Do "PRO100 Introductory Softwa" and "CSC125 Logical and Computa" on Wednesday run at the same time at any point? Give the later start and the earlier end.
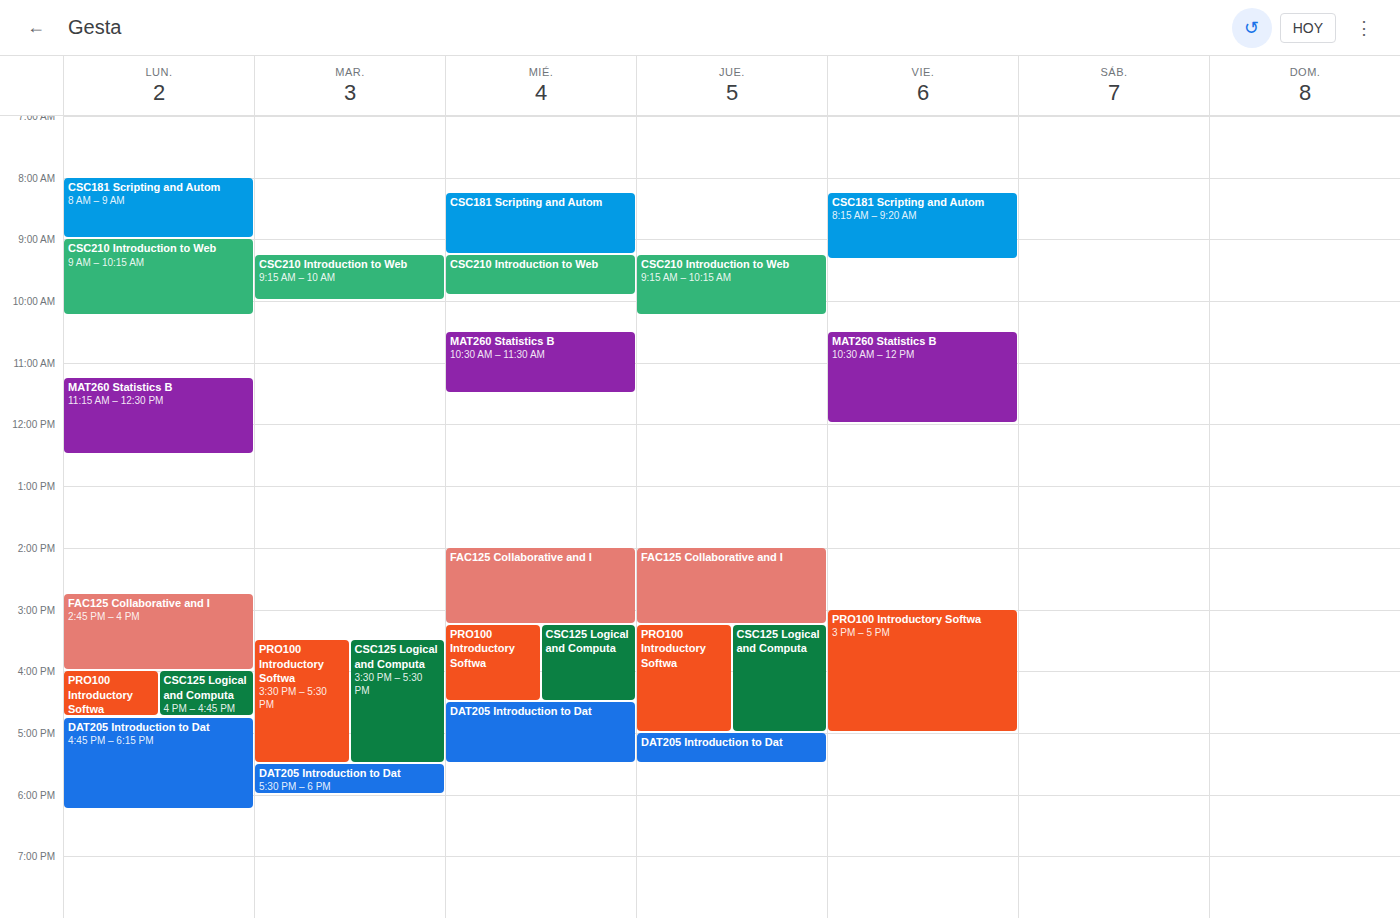
"PRO100 Introductory Softwa" runs 3:15 PM to 4:30 PM, inside "CSC125 Logical and Computa" -- they overlap.